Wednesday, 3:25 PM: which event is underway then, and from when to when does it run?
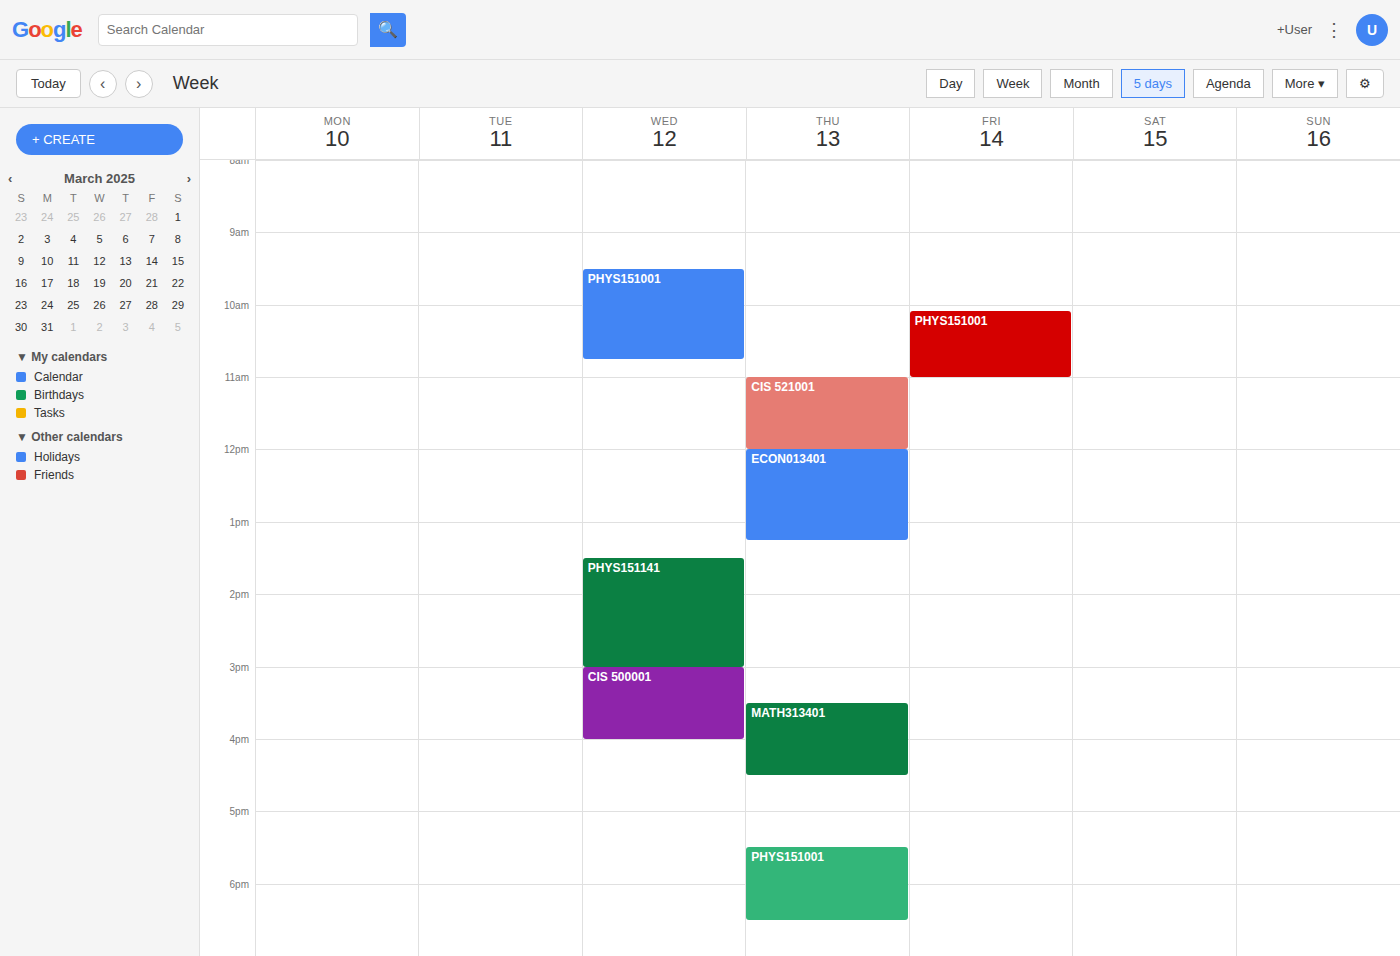
"CIS 500001", 3:00 PM to 4:00 PM